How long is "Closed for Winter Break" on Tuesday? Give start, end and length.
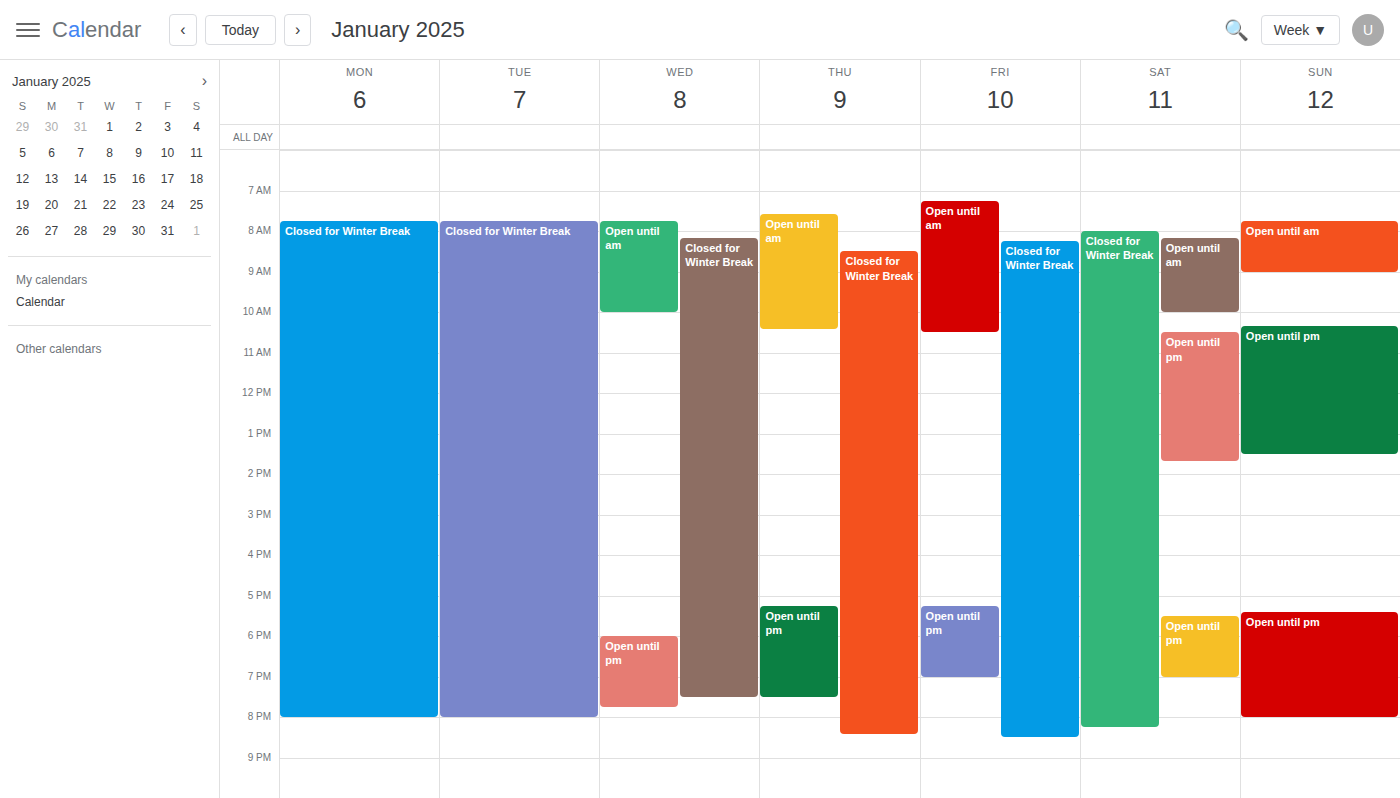
7:45 AM to 8:00 PM, 12 hours 15 minutes